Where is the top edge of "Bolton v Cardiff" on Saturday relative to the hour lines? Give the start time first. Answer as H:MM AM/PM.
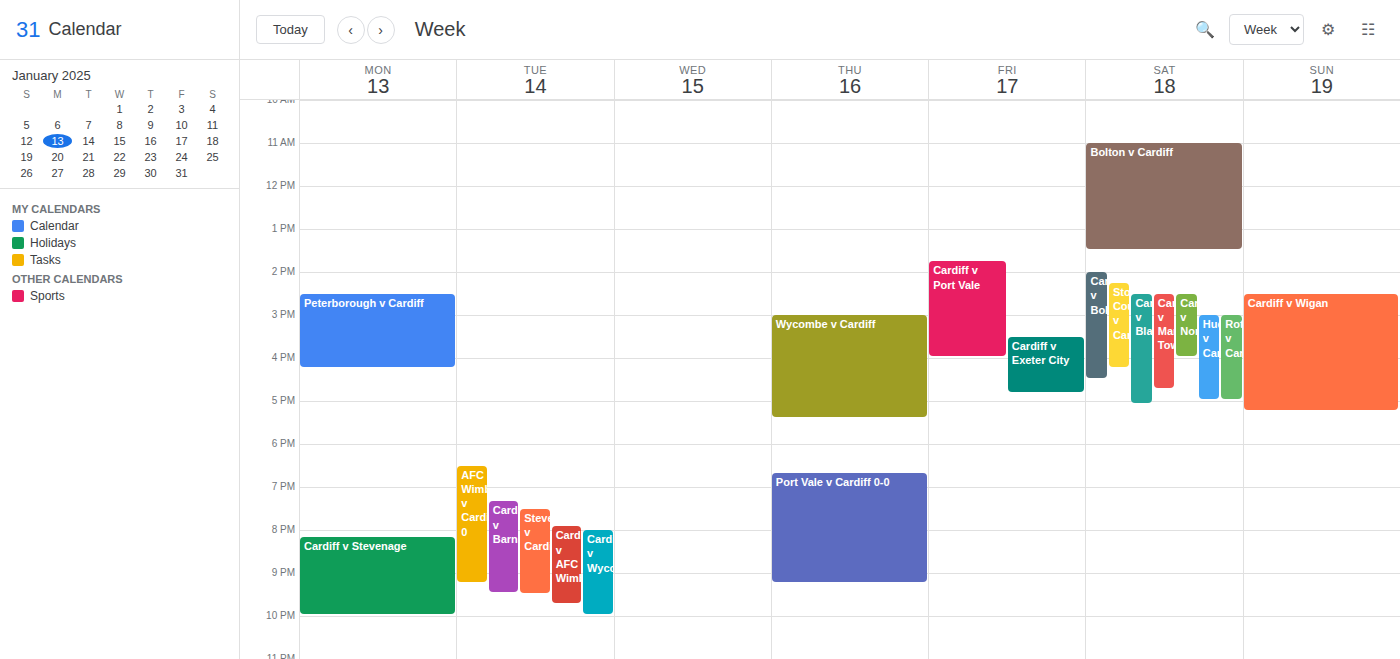
11:00 AM -- exactly on the 11 AM line.